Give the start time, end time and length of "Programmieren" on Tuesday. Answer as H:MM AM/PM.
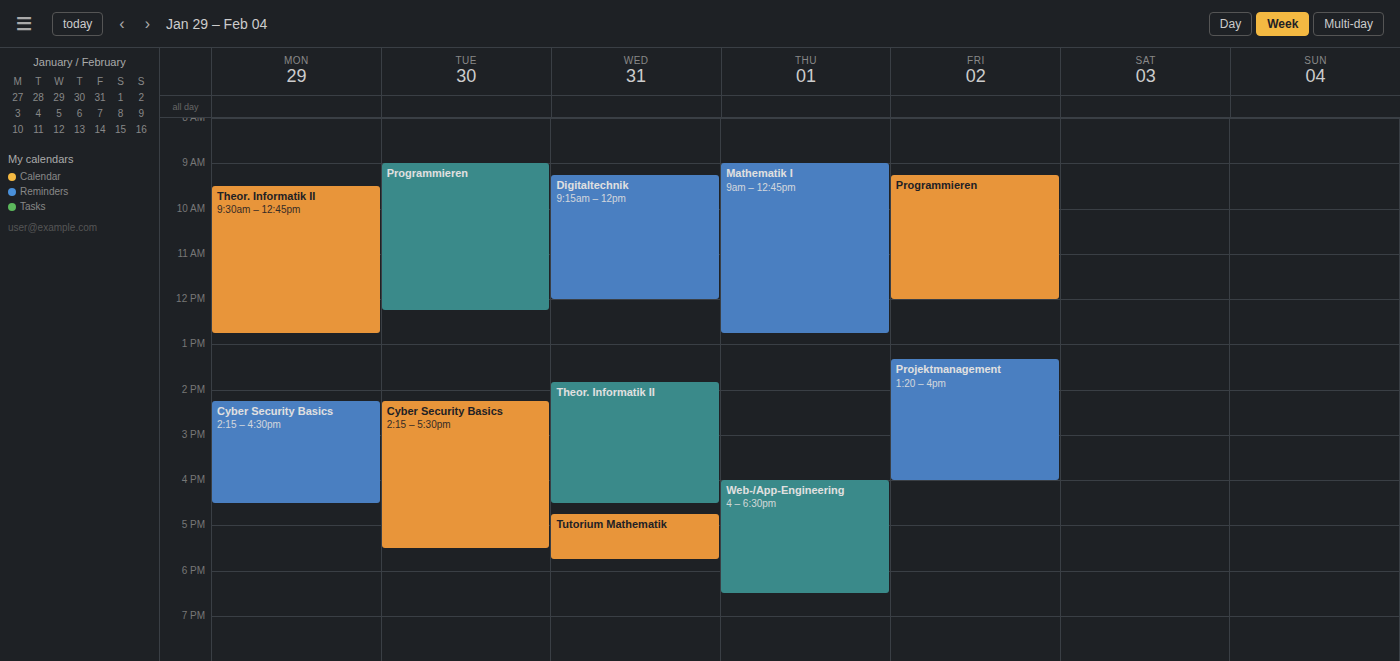
9:00 AM to 12:15 PM, 3 hours 15 minutes